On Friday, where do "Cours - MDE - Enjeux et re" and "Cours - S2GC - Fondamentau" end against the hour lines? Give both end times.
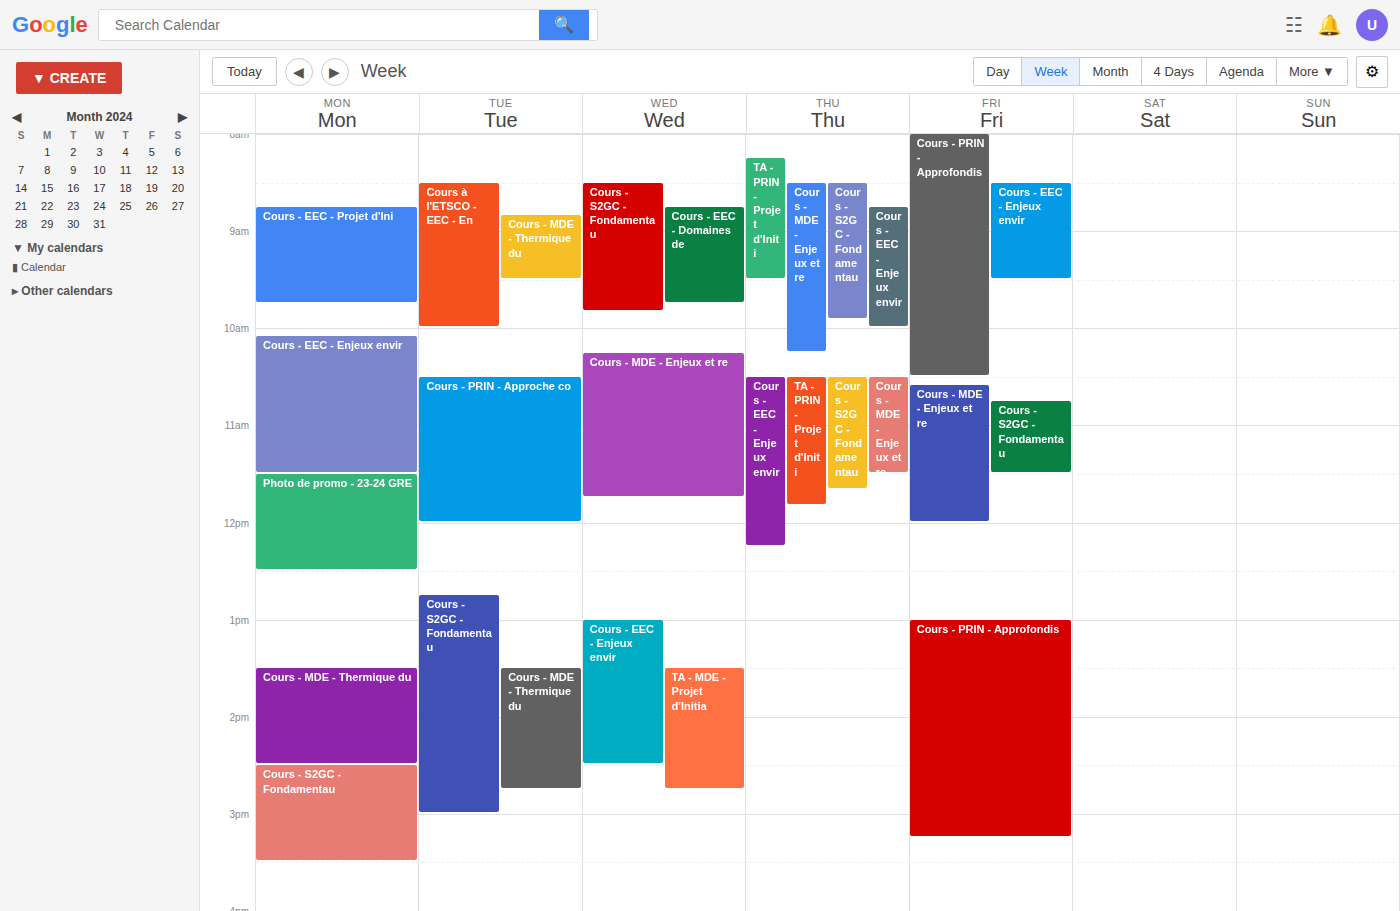
"Cours - MDE - Enjeux et re": 12:00 PM, exactly on the 12 PM line. "Cours - S2GC - Fondamentau": 11:30 AM, halfway between the 11 AM and 12 PM lines.